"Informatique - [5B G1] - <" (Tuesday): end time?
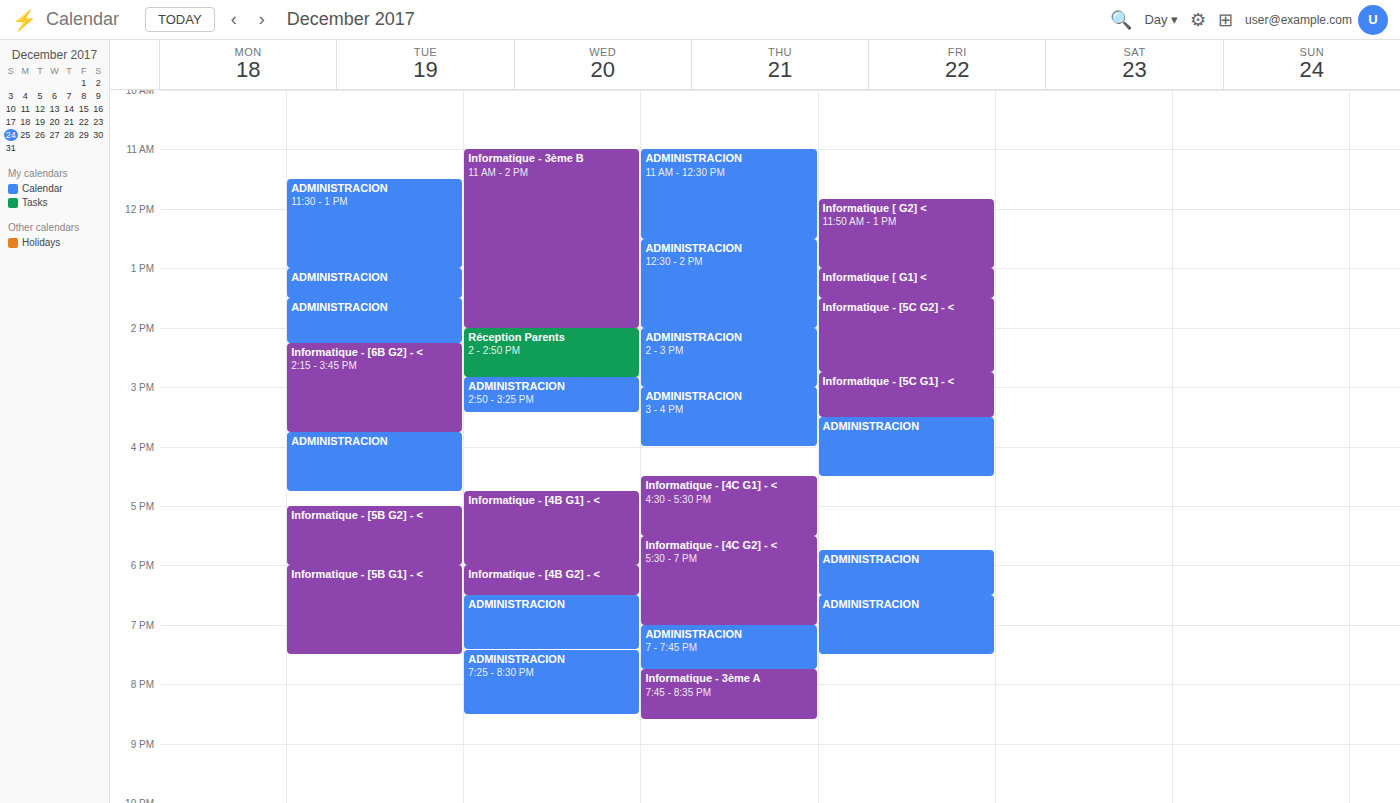
7:30 PM